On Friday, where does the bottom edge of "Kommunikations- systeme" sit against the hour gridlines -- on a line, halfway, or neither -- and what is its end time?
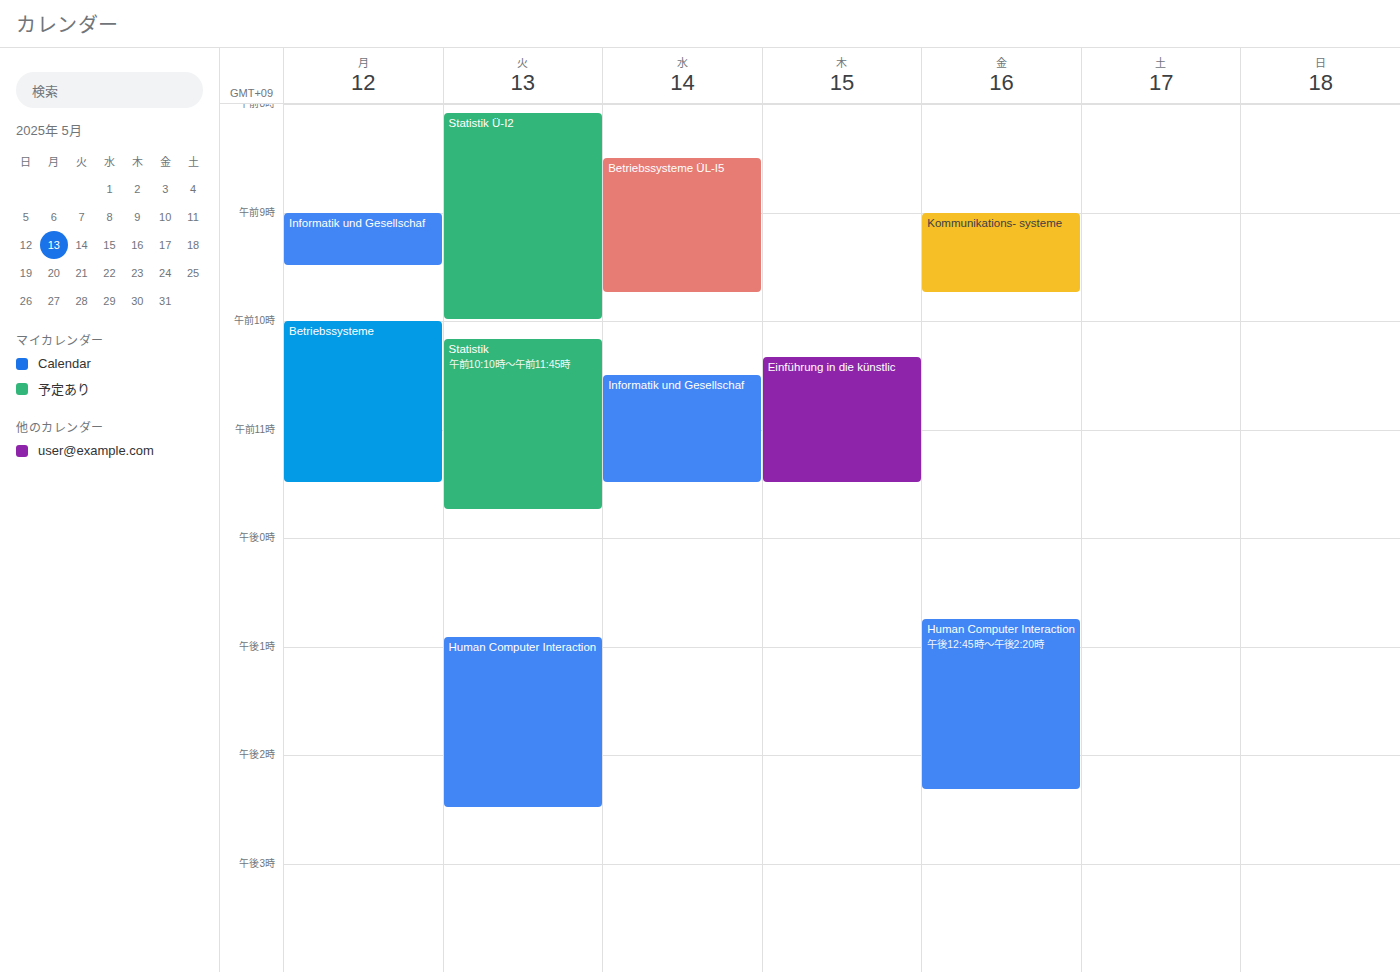
9:45 AM -- neither: three quarters of the way from the 9 AM line to the 10 AM line.